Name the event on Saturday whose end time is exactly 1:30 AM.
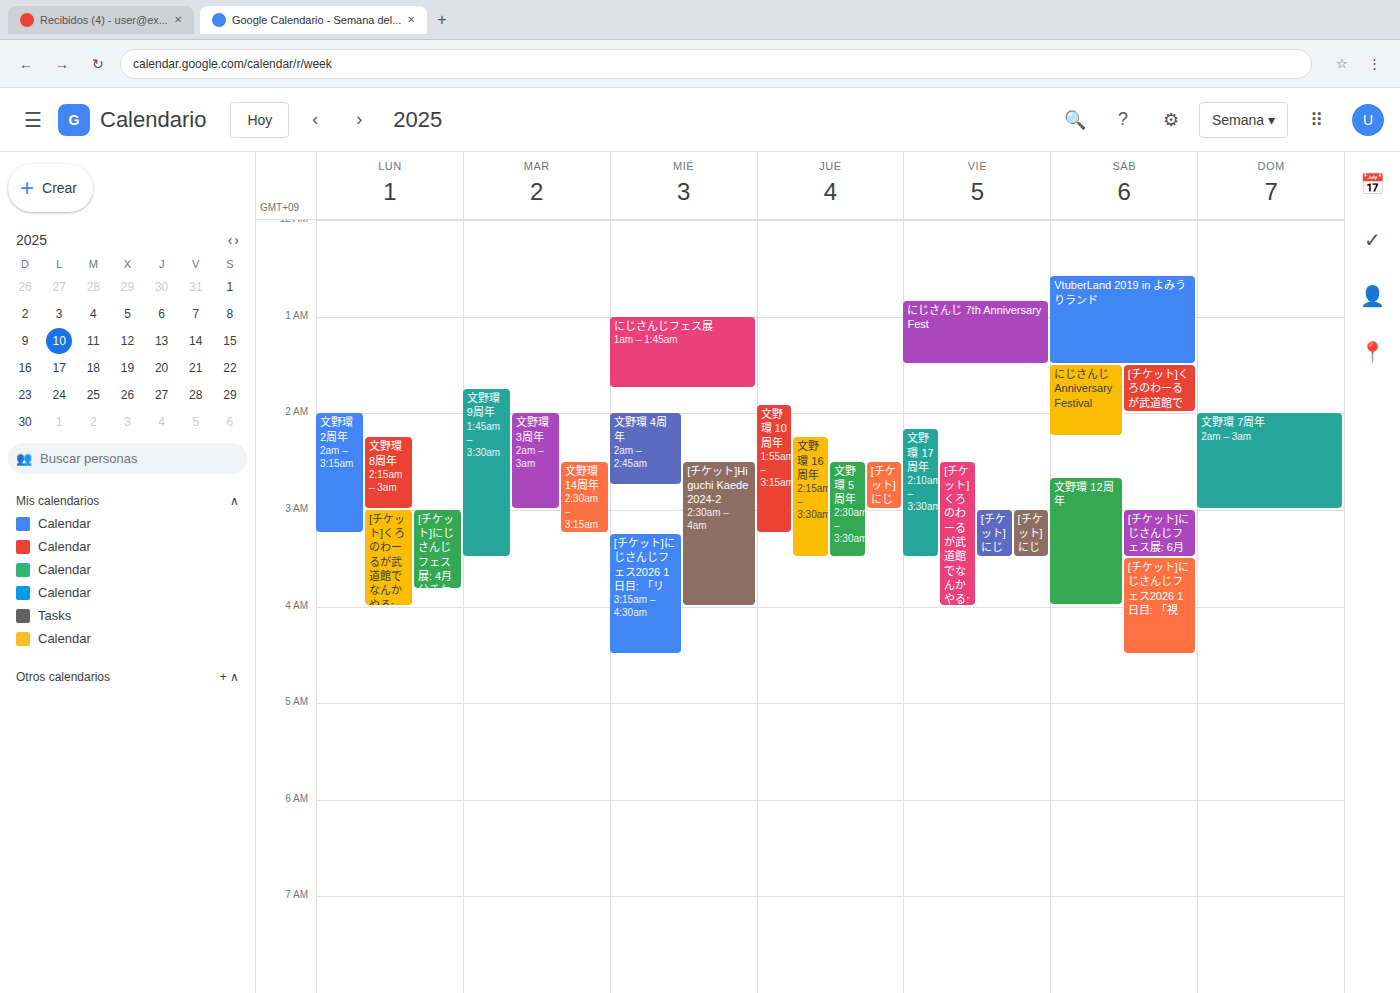
"VtuberLand 2019 in よみうりランド"